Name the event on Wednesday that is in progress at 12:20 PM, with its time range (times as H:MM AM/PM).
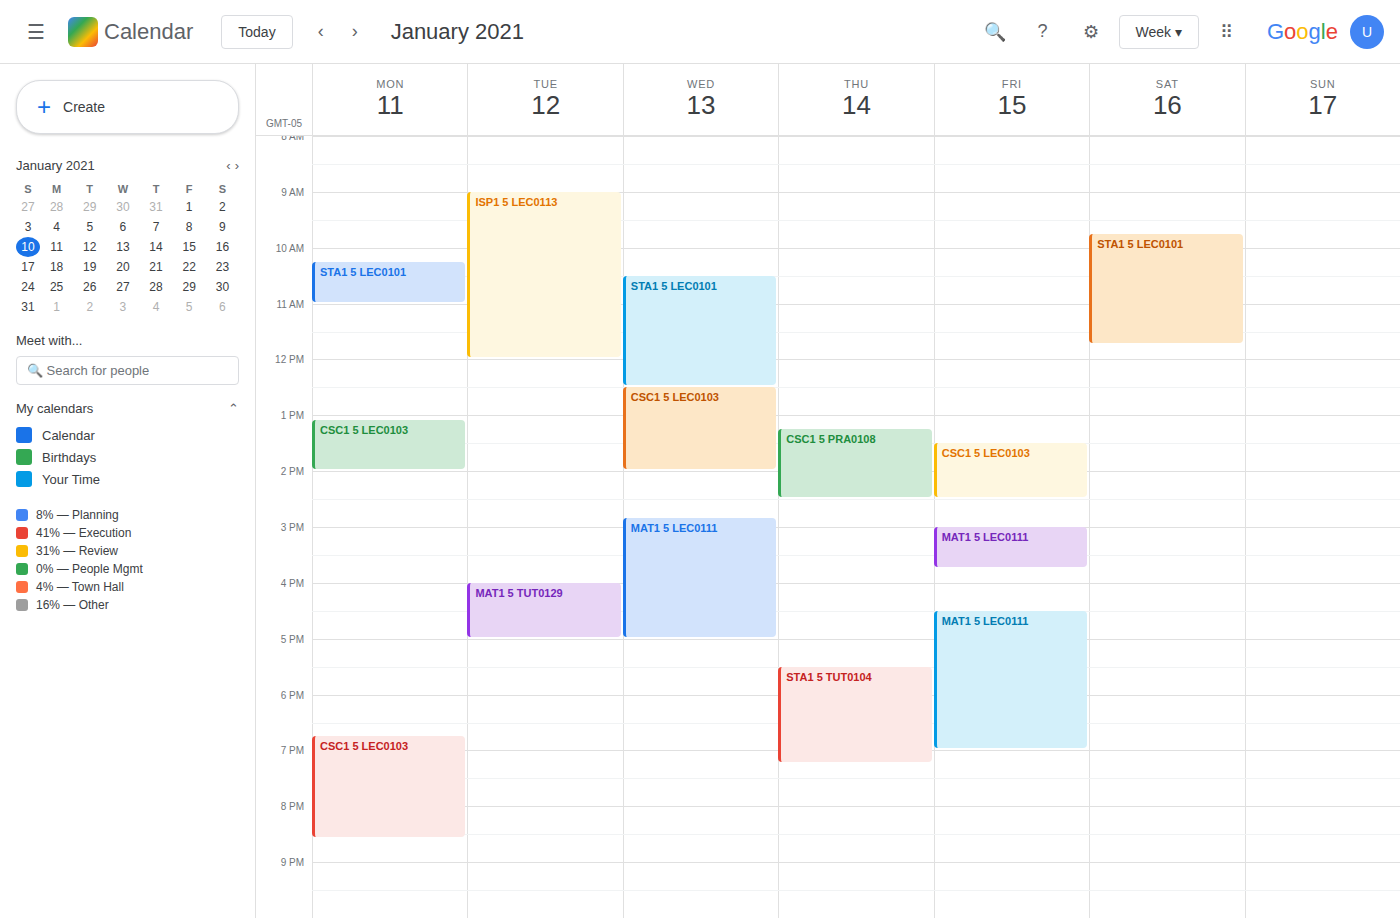
"STA1 5 LEC0101", 10:30 AM to 12:30 PM